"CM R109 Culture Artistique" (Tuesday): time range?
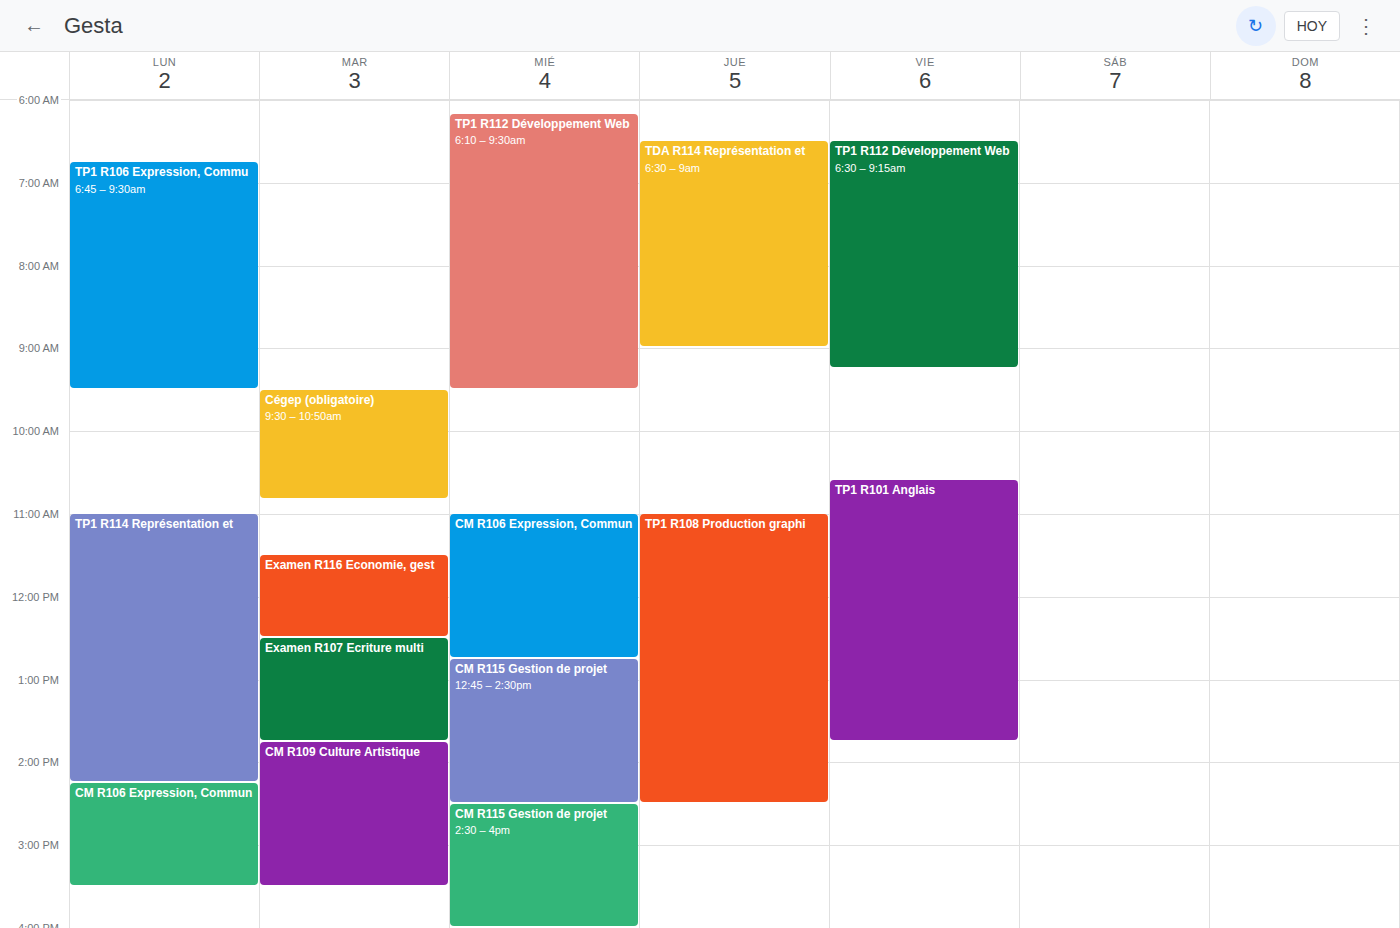
1:45 PM to 3:30 PM